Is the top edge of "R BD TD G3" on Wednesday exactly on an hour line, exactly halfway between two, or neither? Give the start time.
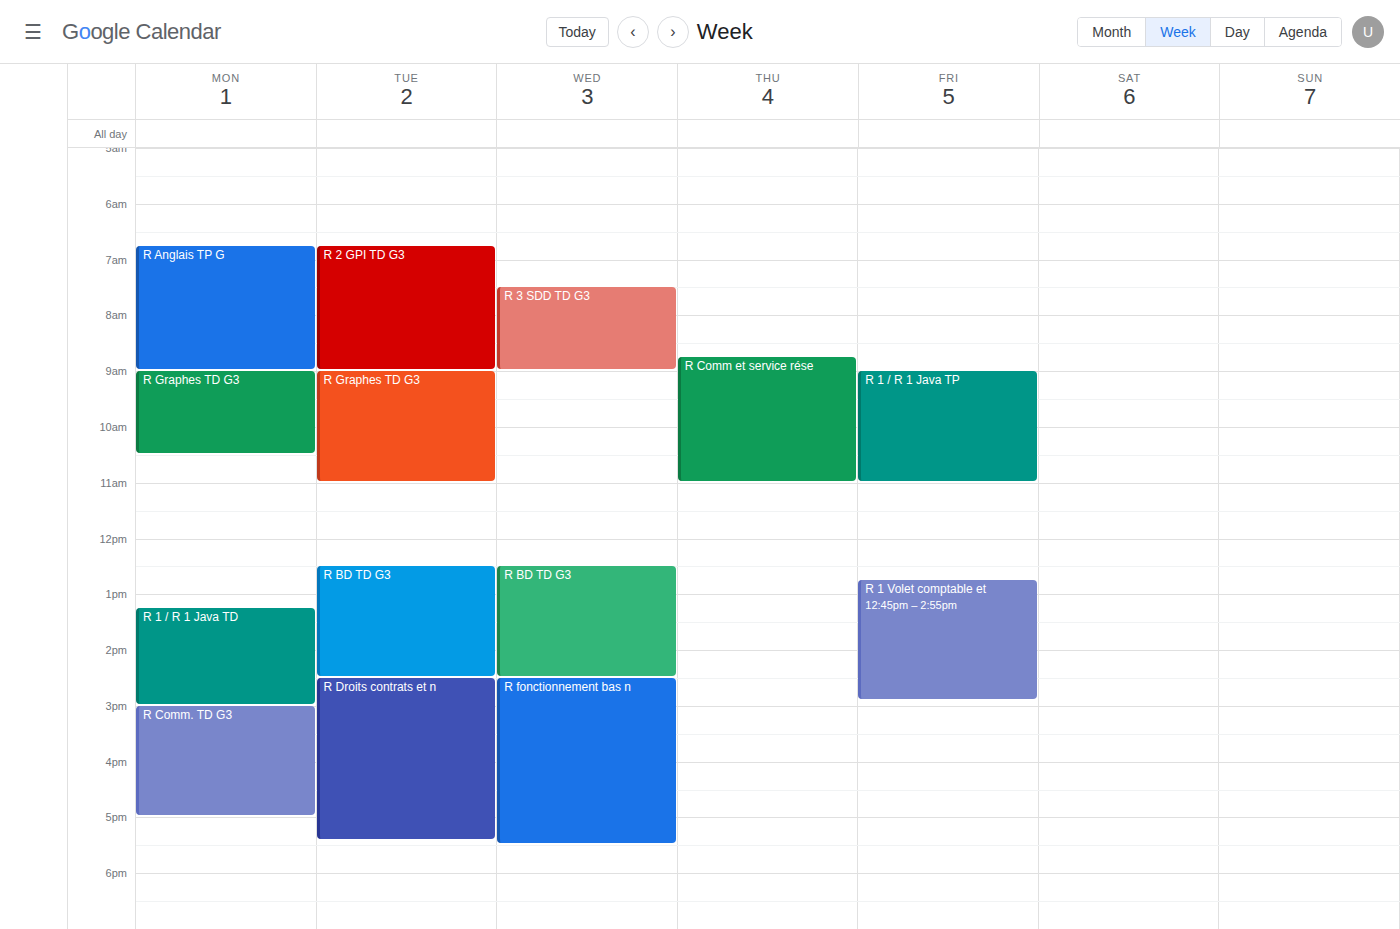
12:30 -- halfway between the 12:00 and 13:00 lines.